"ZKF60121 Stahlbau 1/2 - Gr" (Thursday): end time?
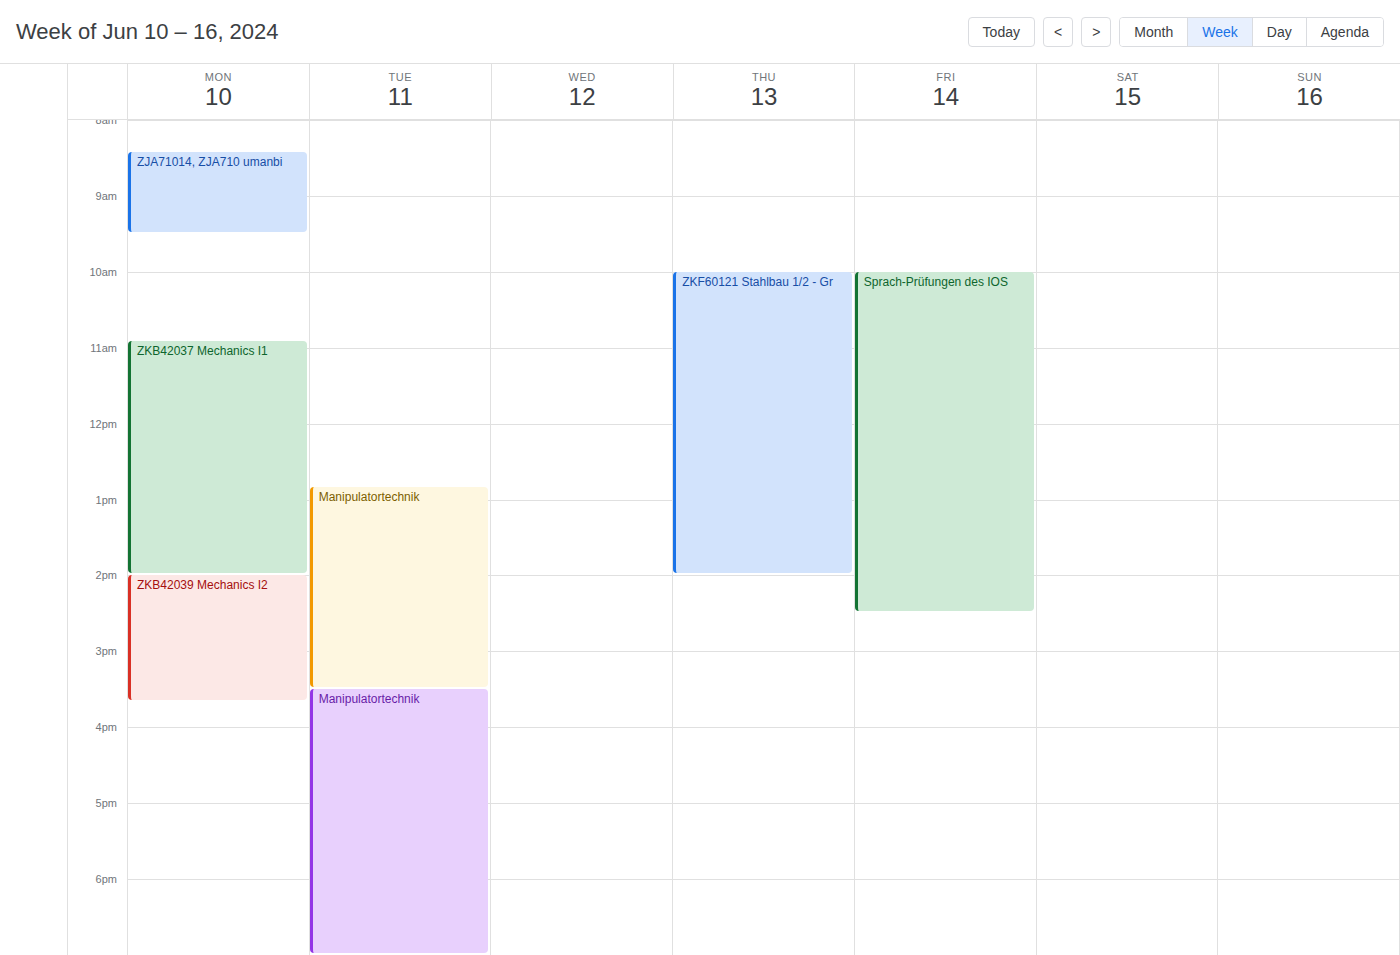
14:00